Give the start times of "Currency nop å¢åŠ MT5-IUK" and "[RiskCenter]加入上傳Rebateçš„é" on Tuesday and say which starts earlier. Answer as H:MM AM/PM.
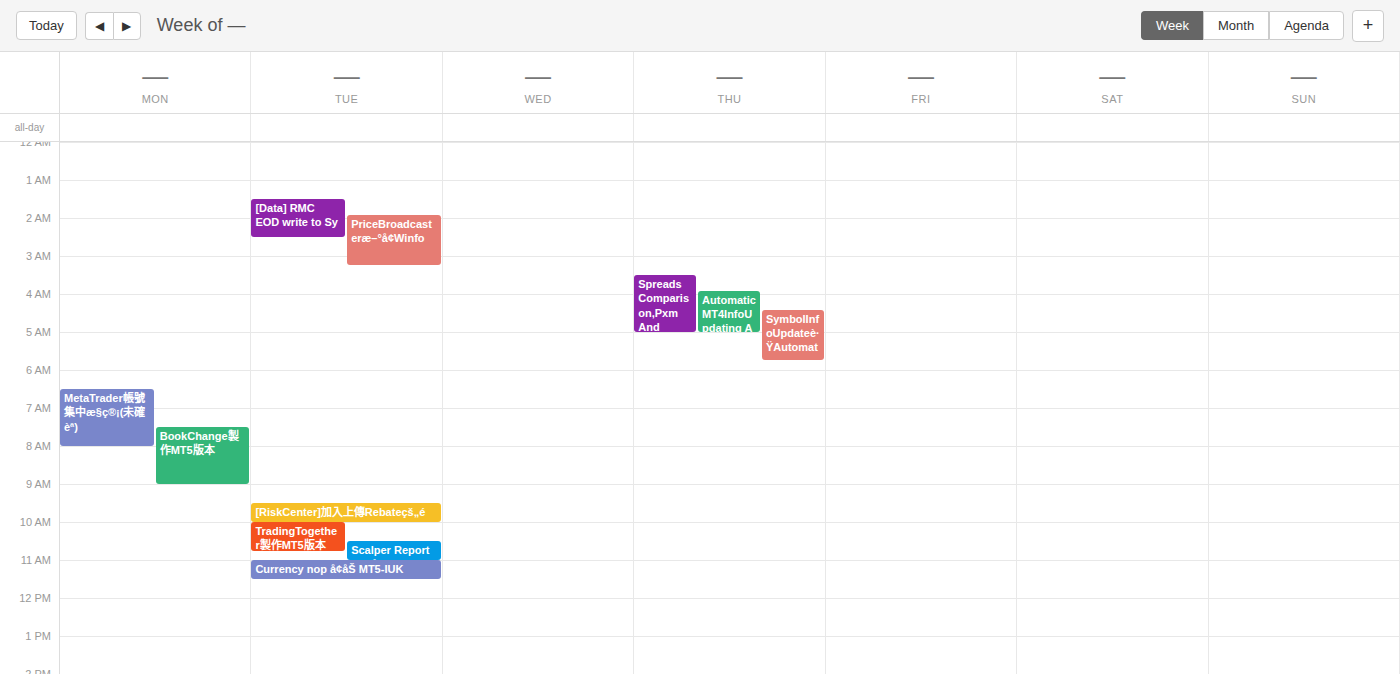
"[RiskCenter]加入上傳Rebateçš„é" 9:30 AM; "Currency nop å¢åŠ MT5-IUK" 11:00 AM.